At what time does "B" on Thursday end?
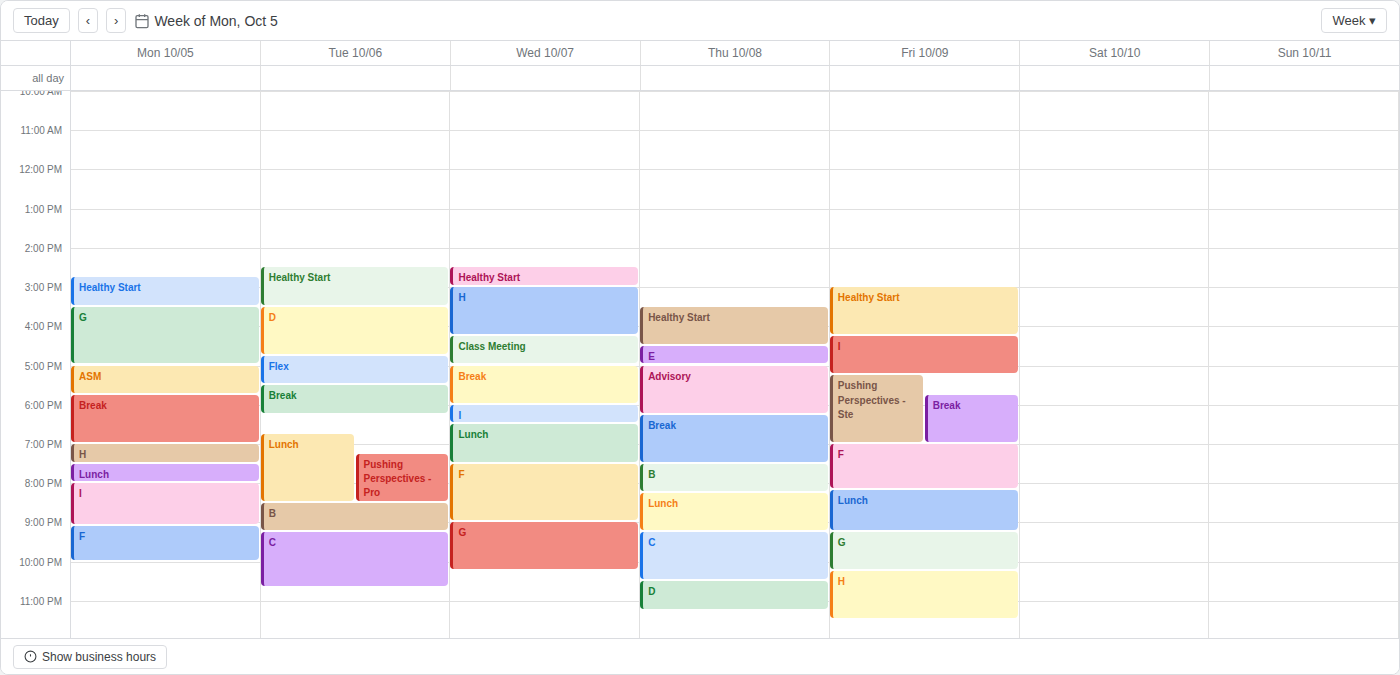
8:15 PM